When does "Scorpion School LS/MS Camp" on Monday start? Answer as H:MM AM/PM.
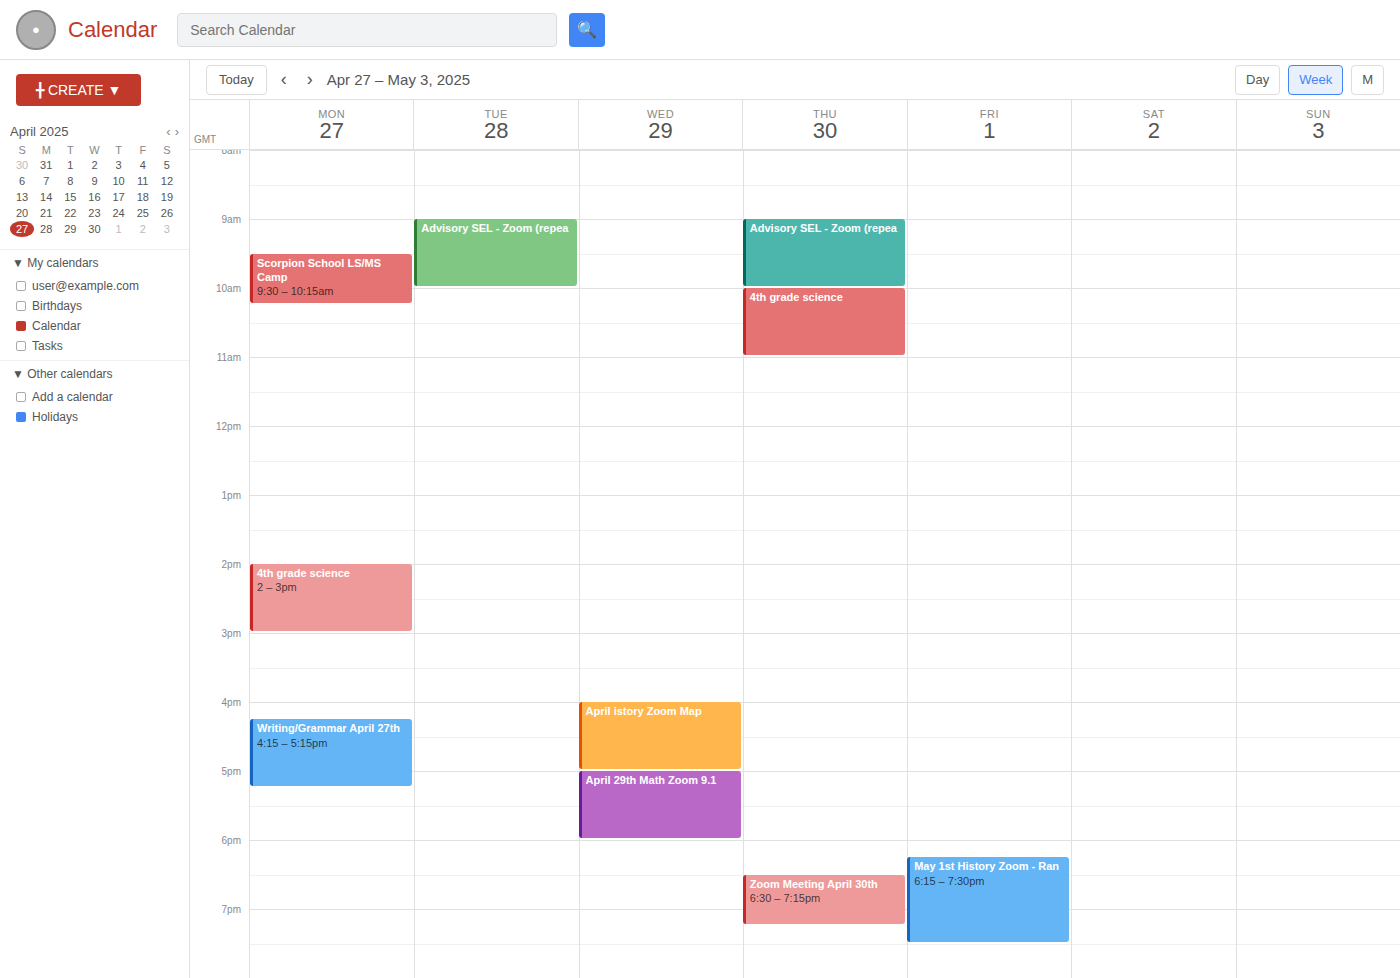
9:30 AM